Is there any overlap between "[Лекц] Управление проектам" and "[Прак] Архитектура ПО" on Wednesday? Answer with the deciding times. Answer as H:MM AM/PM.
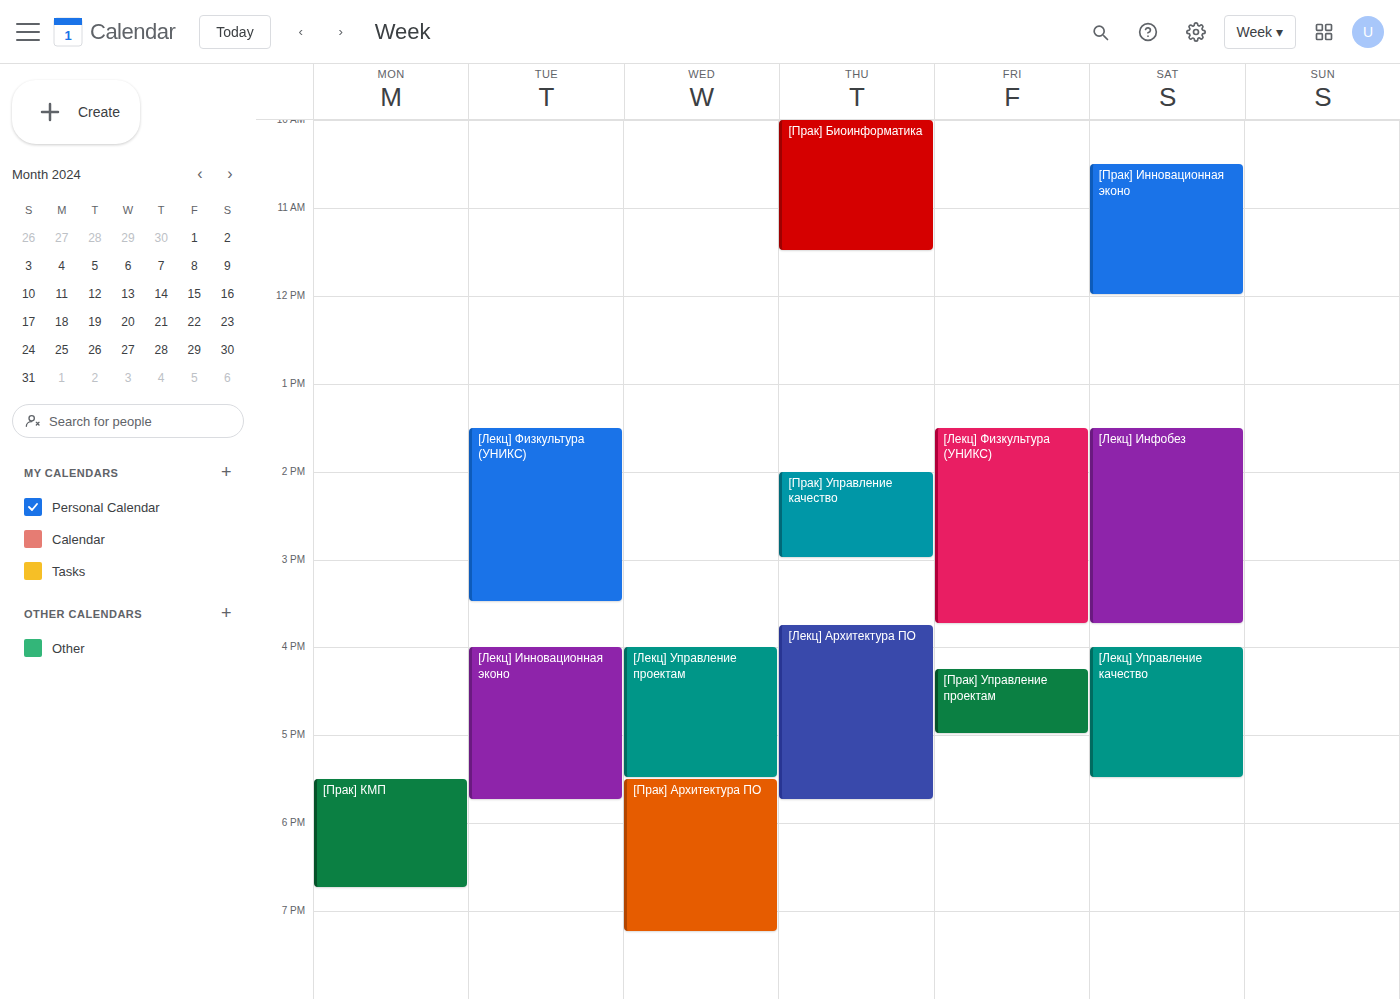
"[Лекц] Управление проектам" ends at 5:30 PM, exactly when "[Прак] Архитектура ПО" starts -- they touch but do not overlap.